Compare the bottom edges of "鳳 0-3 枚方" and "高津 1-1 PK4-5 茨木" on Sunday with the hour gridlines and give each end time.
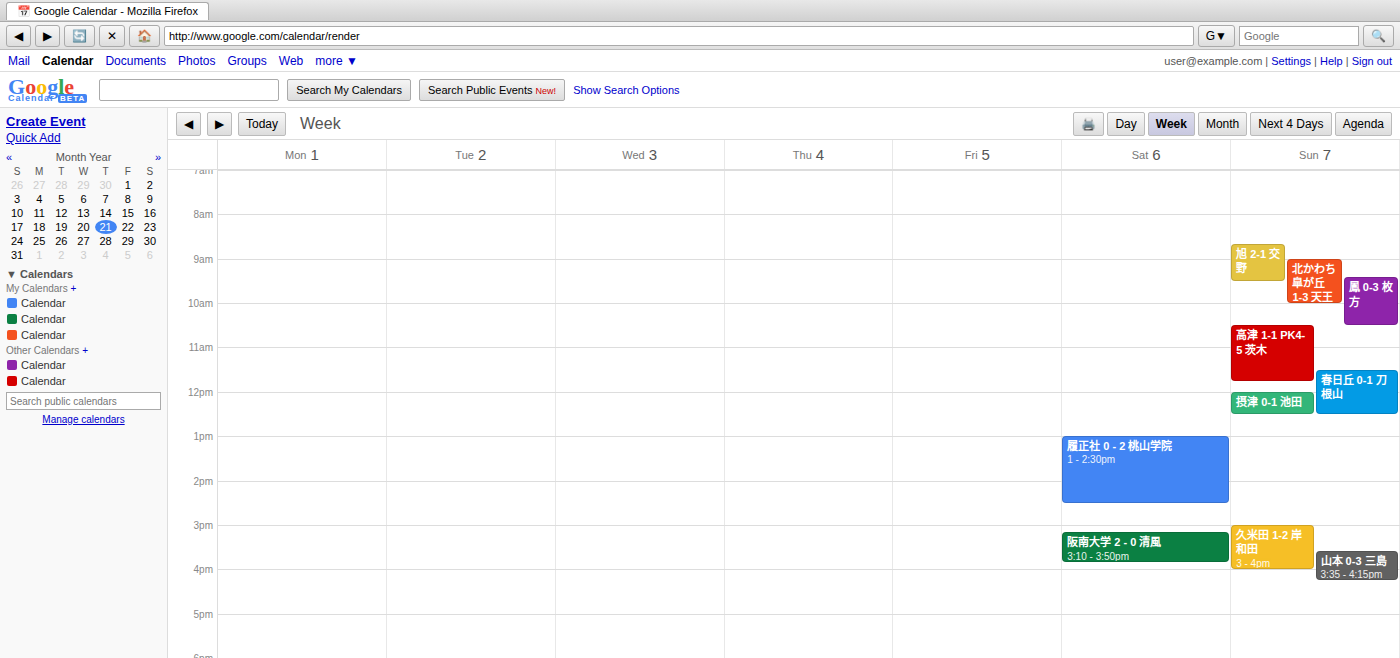
"鳳 0-3 枚方": 10:30, halfway between the 10:00 and 11:00 lines. "高津 1-1 PK4-5 茨木": 11:45, neither: three quarters of the way from the 11:00 line to the 12:00 line.